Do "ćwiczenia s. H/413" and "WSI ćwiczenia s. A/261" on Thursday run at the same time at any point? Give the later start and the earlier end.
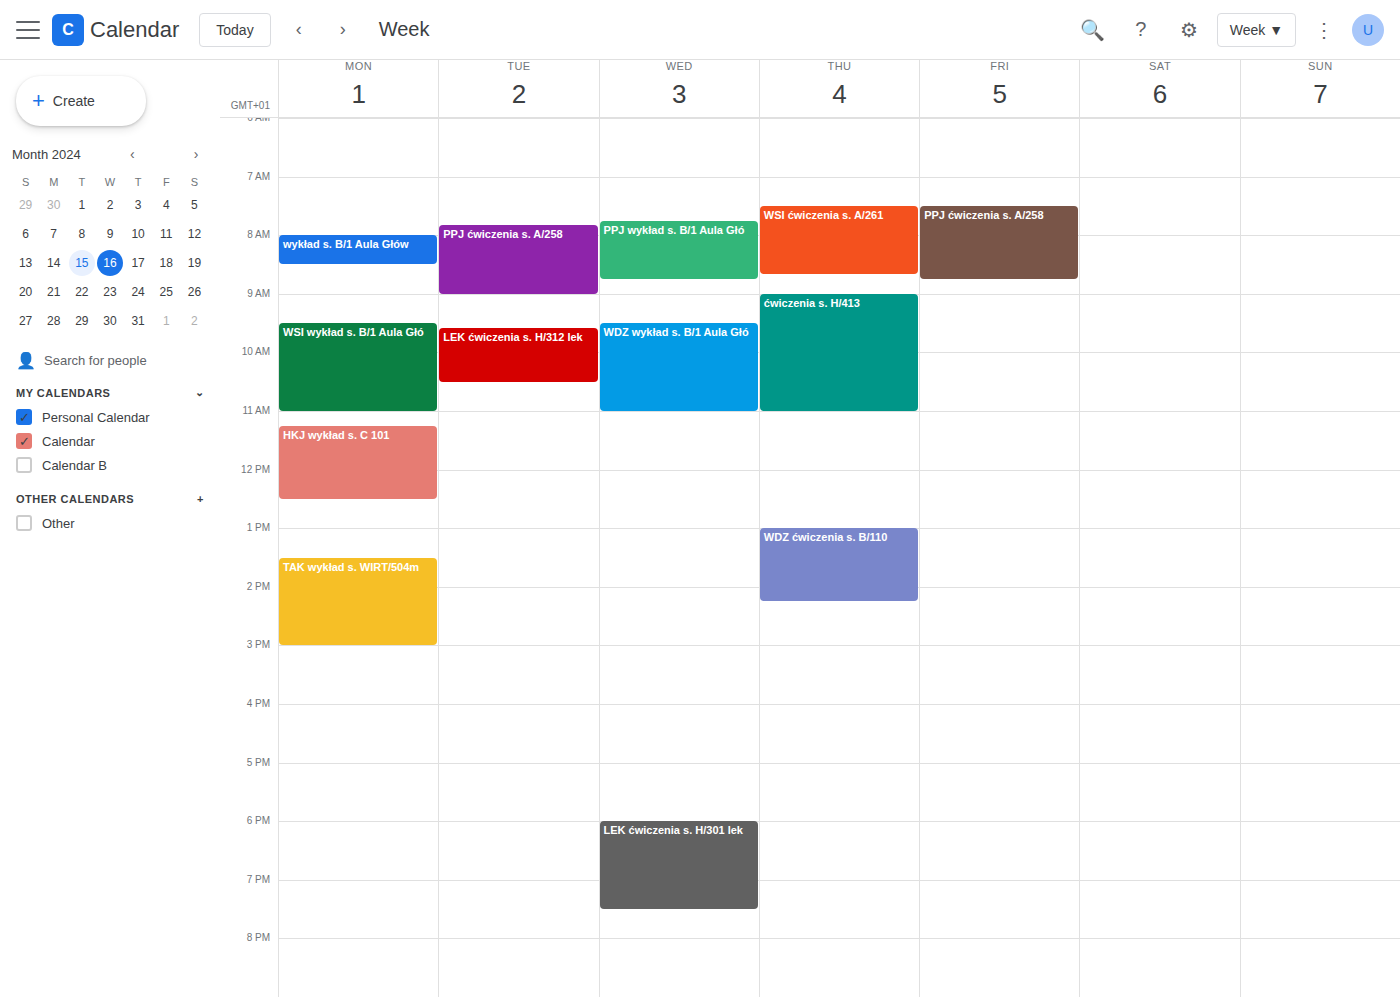
"WSI ćwiczenia s. A/261" ends at 8:40 AM and "ćwiczenia s. H/413" starts at 9:00 AM -- no overlap.